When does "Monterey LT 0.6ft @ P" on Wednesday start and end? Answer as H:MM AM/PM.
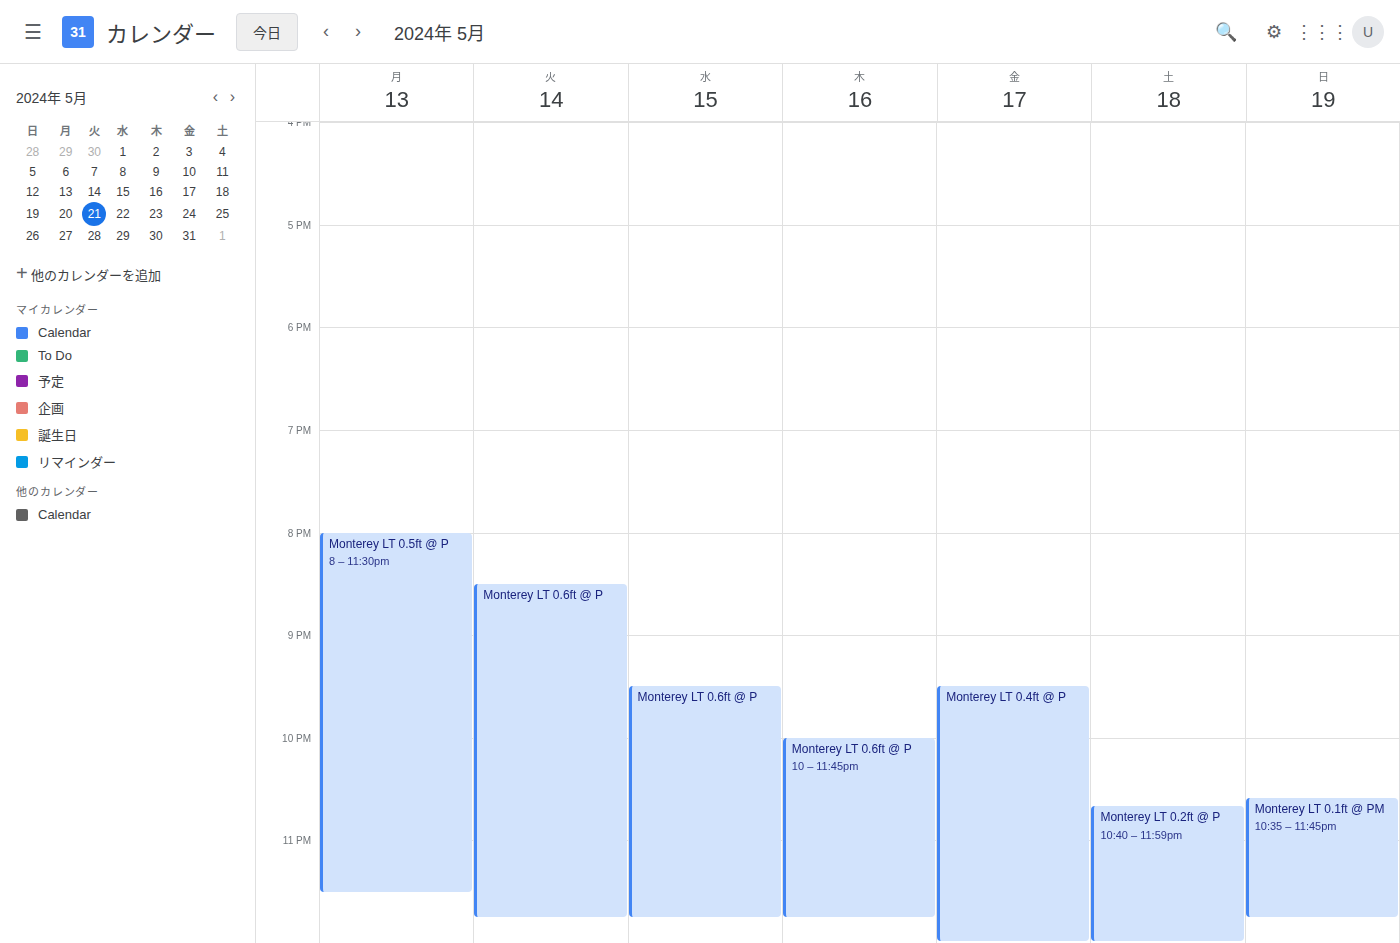
9:30 PM to 11:45 PM